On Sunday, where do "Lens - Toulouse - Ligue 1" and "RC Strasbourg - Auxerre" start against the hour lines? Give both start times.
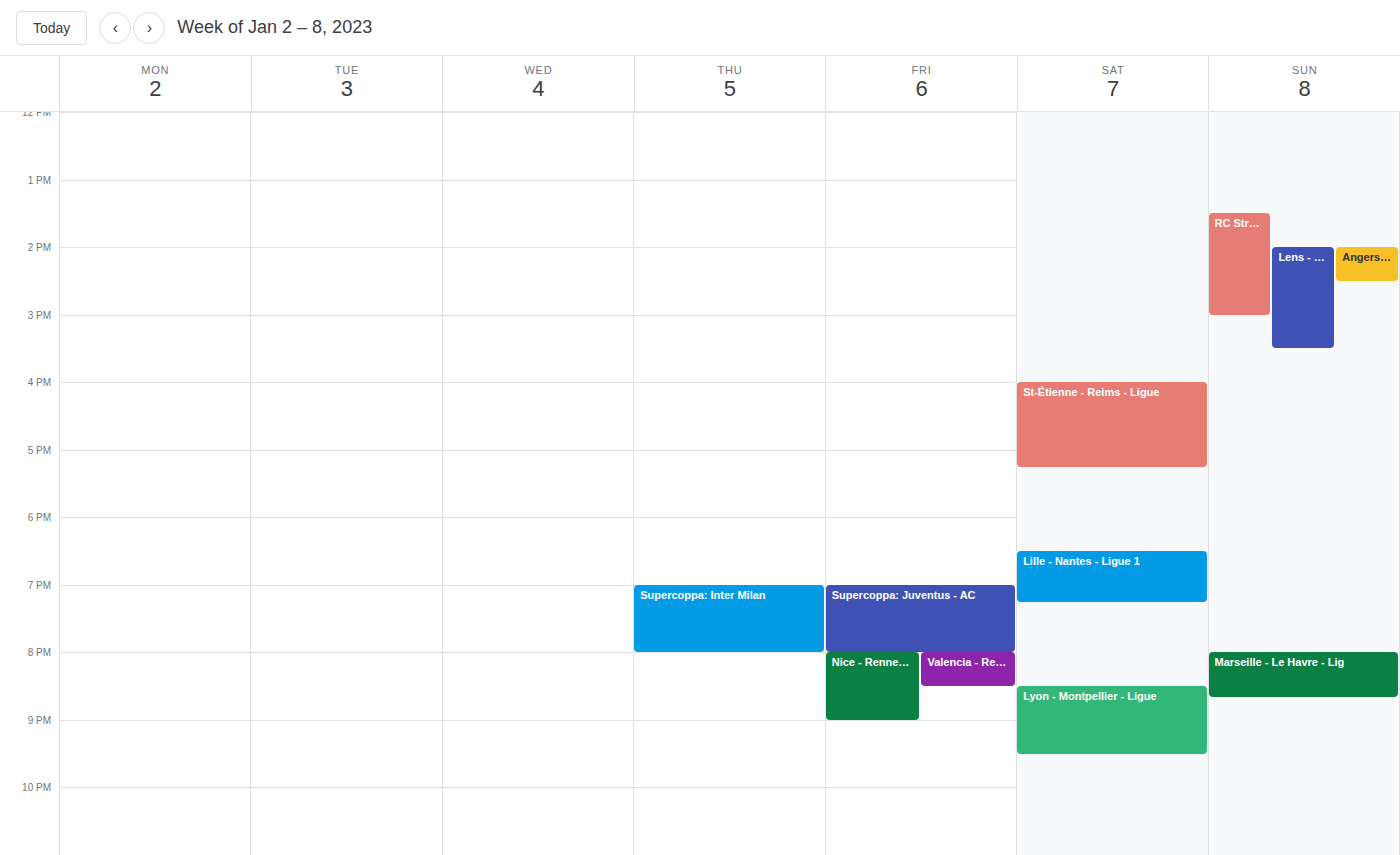
"Lens - Toulouse - Ligue 1": 2:00 PM, exactly on the 2 PM line. "RC Strasbourg - Auxerre": 1:30 PM, halfway between the 1 PM and 2 PM lines.